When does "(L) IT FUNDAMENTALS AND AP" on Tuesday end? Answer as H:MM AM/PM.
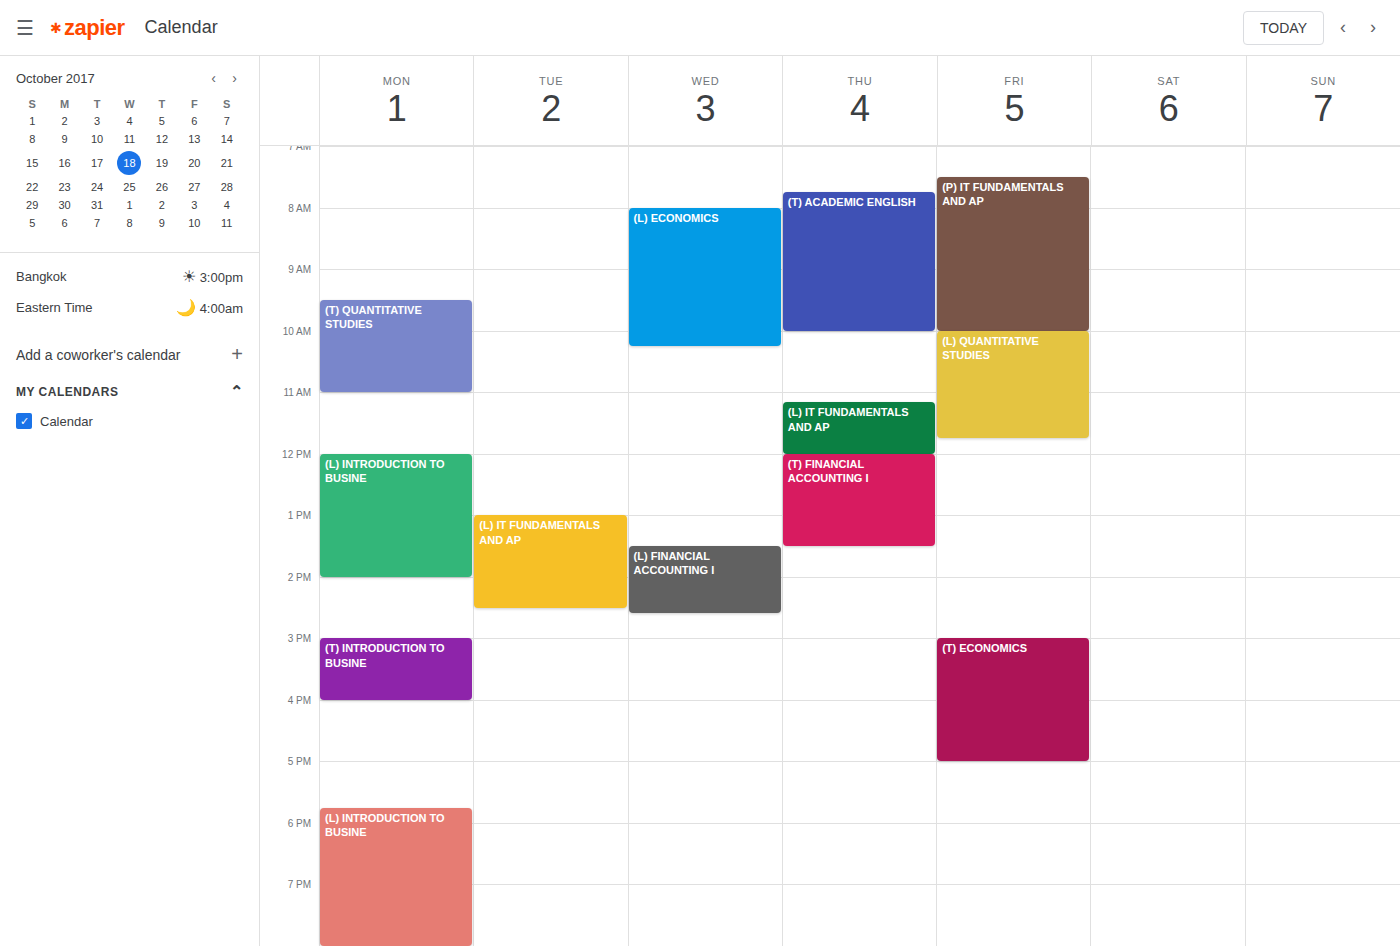
2:30 PM